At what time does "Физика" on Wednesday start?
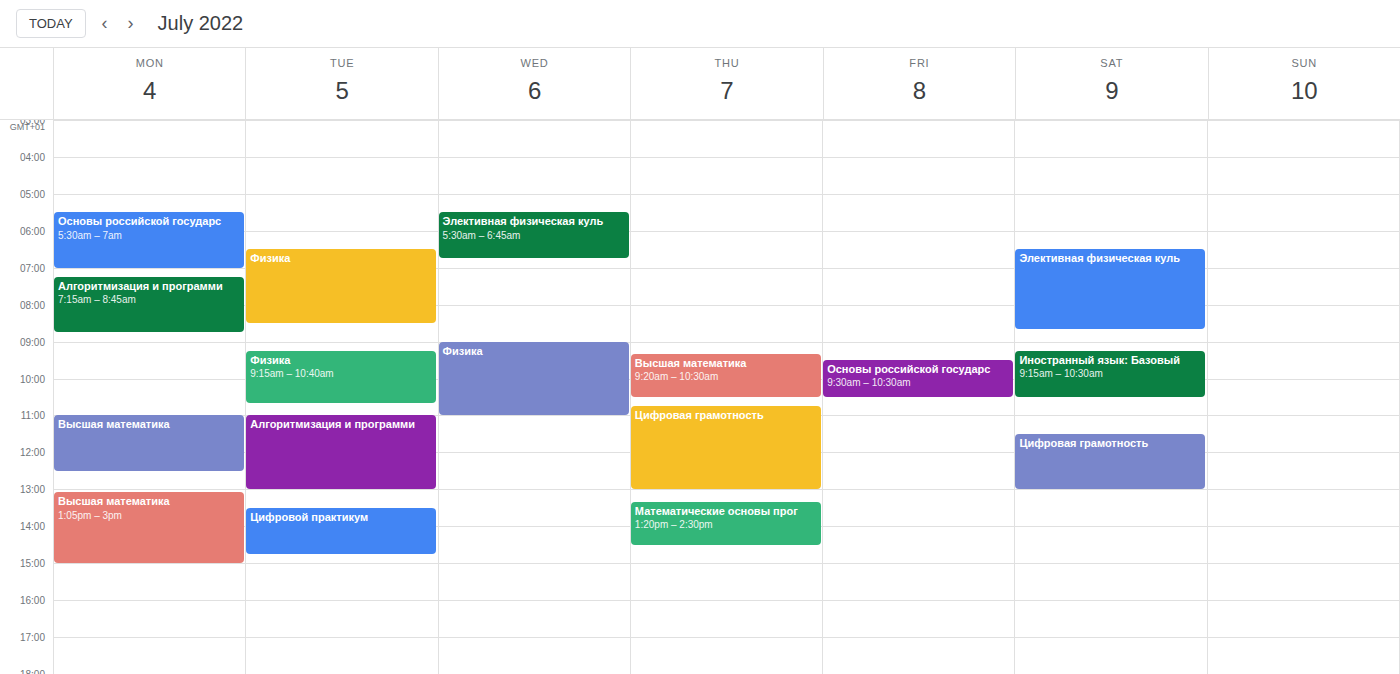
9:00 AM